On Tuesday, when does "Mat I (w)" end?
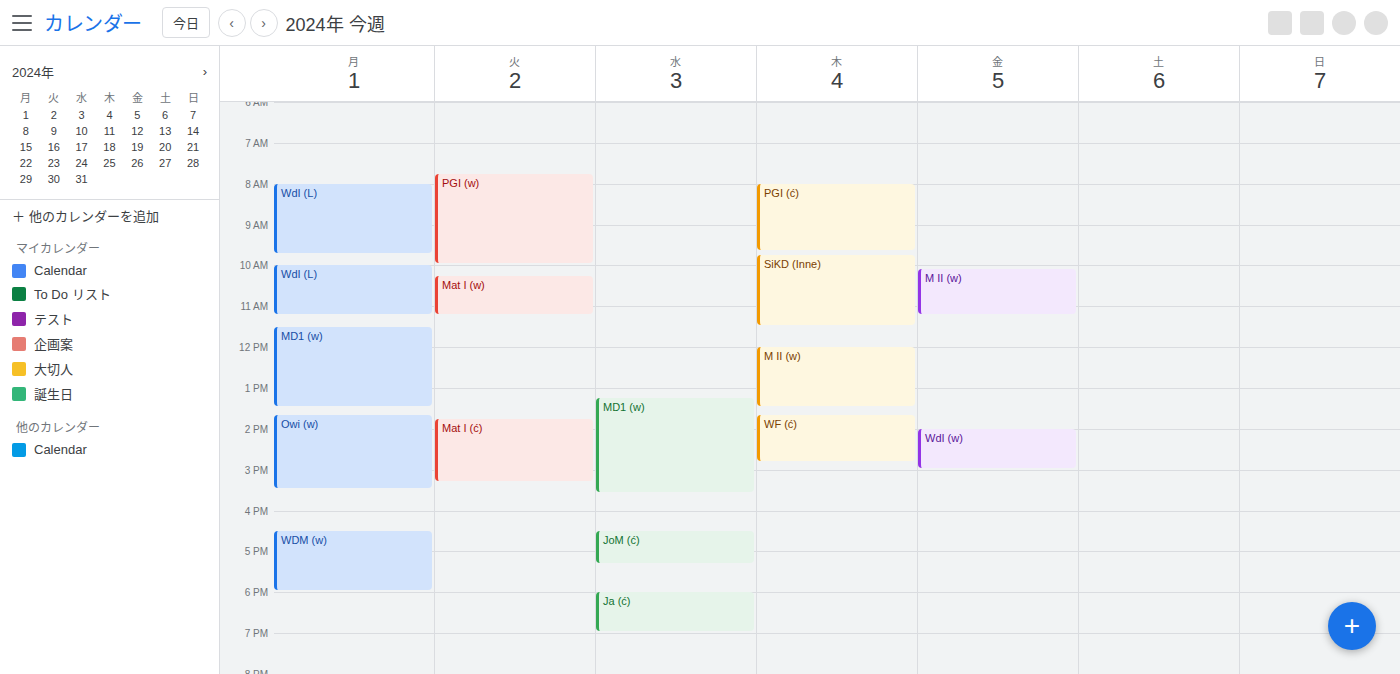
11:15 AM